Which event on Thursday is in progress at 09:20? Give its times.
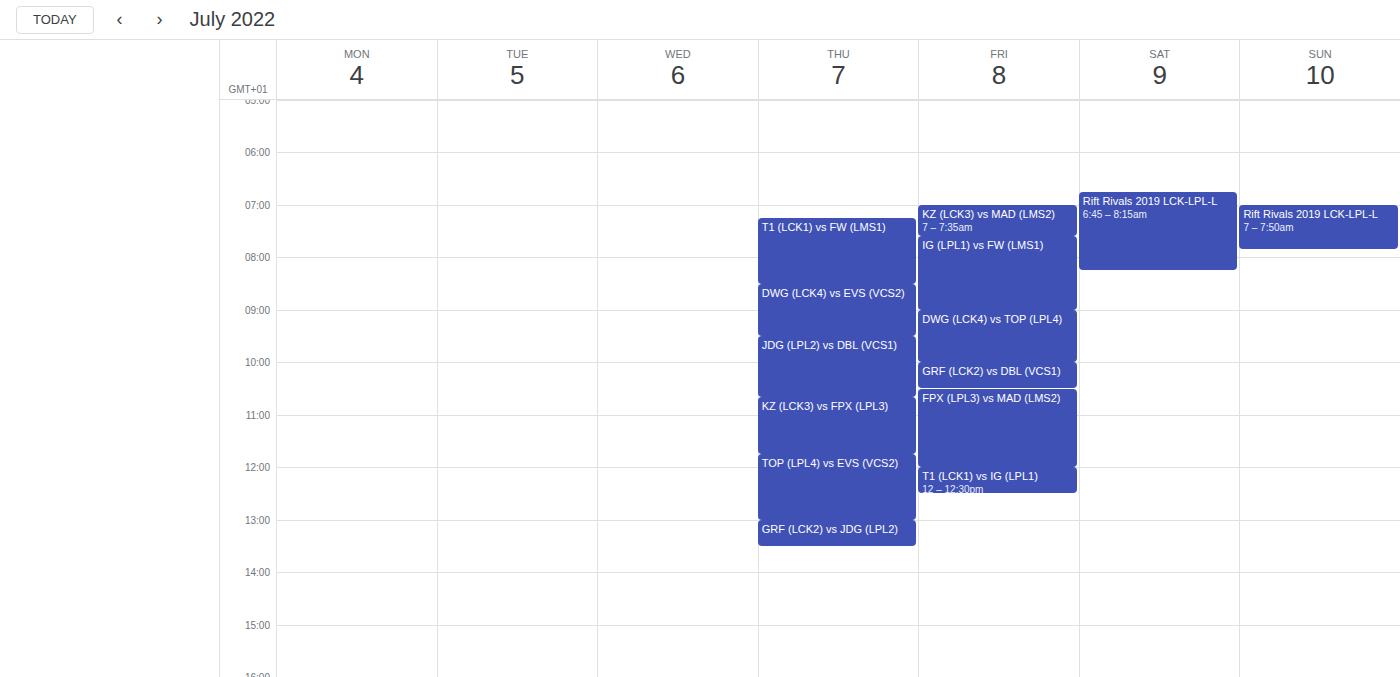
"DWG (LCK4) vs EVS (VCS2)", 08:30 to 09:30